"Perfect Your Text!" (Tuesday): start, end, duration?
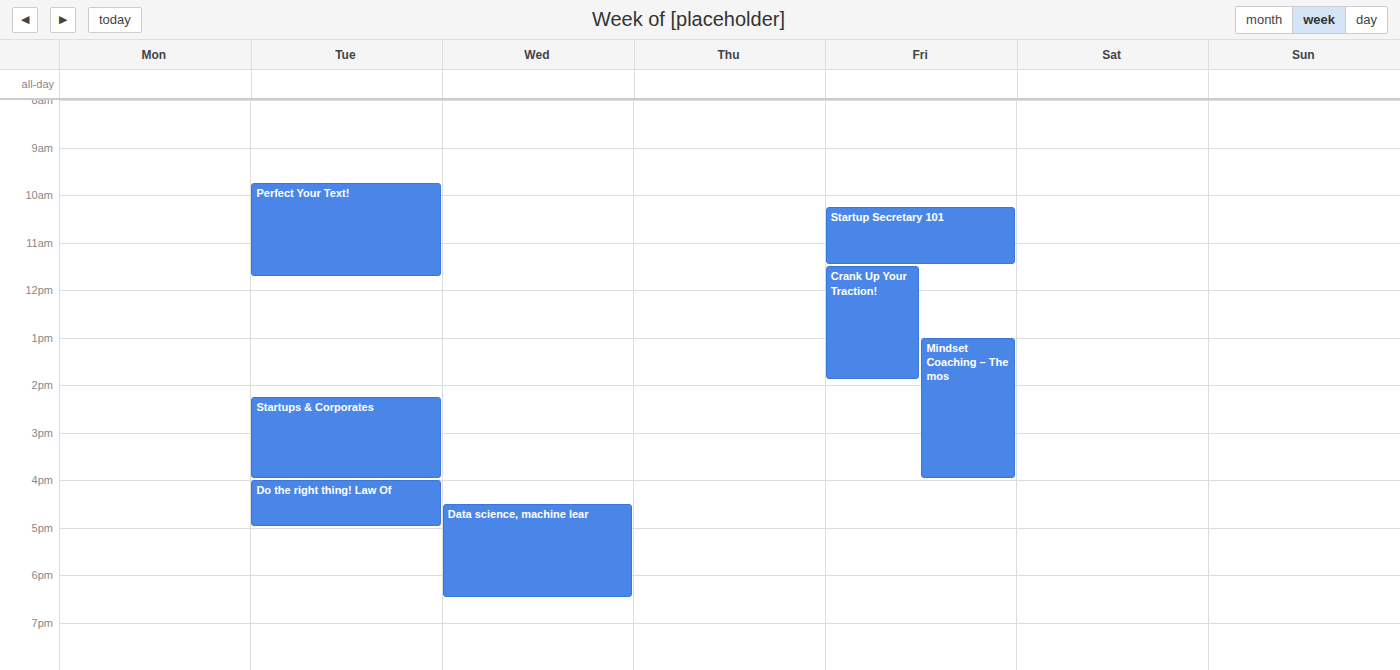
09:45 to 11:45, 2 hours